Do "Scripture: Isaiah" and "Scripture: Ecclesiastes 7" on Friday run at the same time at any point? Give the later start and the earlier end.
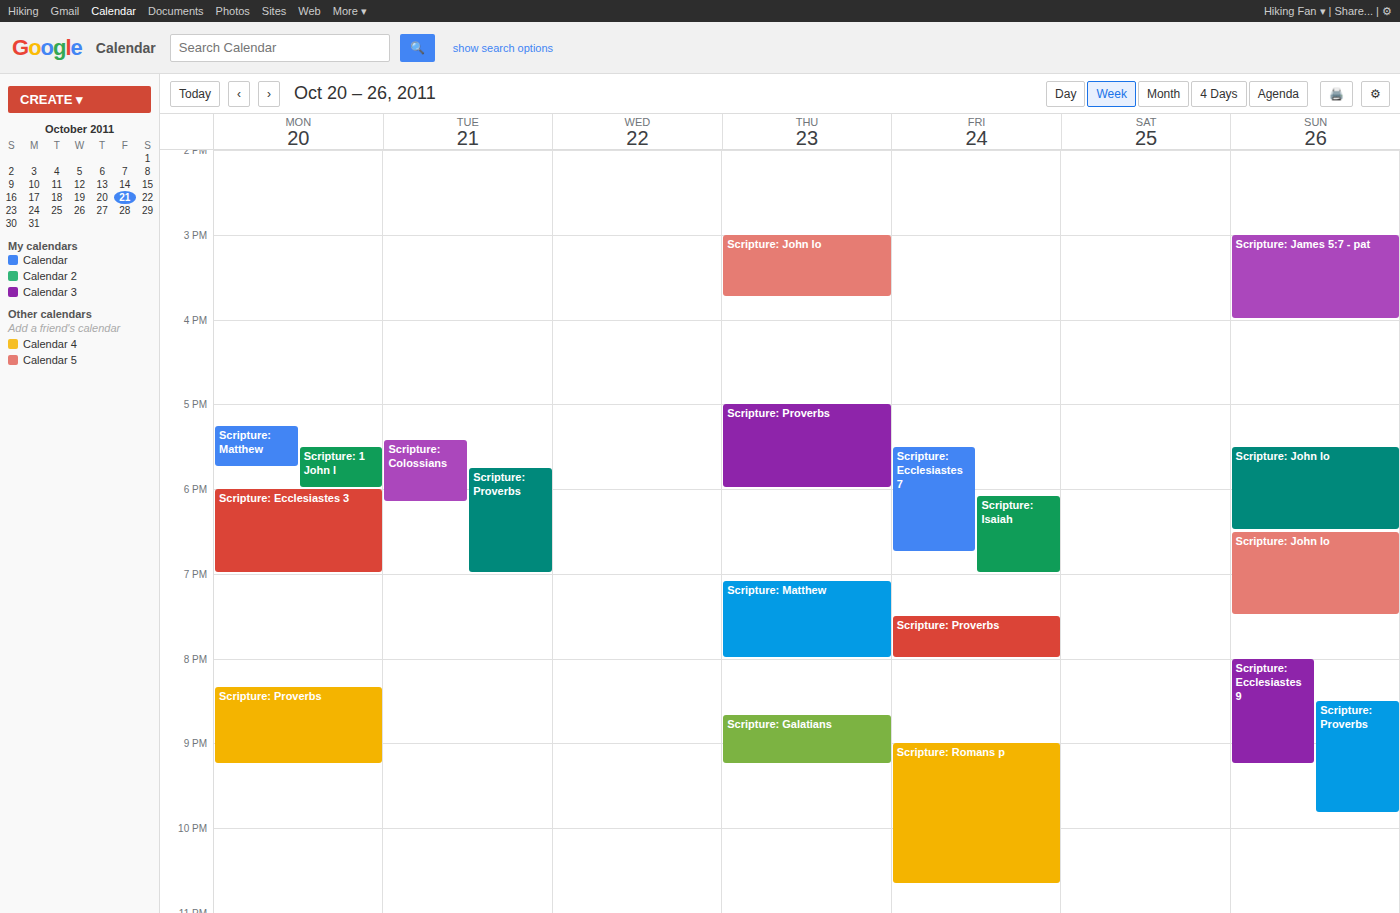
"Scripture: Isaiah" starts at 6:05 PM, before "Scripture: Ecclesiastes 7" ends at 6:45 PM -- they overlap.